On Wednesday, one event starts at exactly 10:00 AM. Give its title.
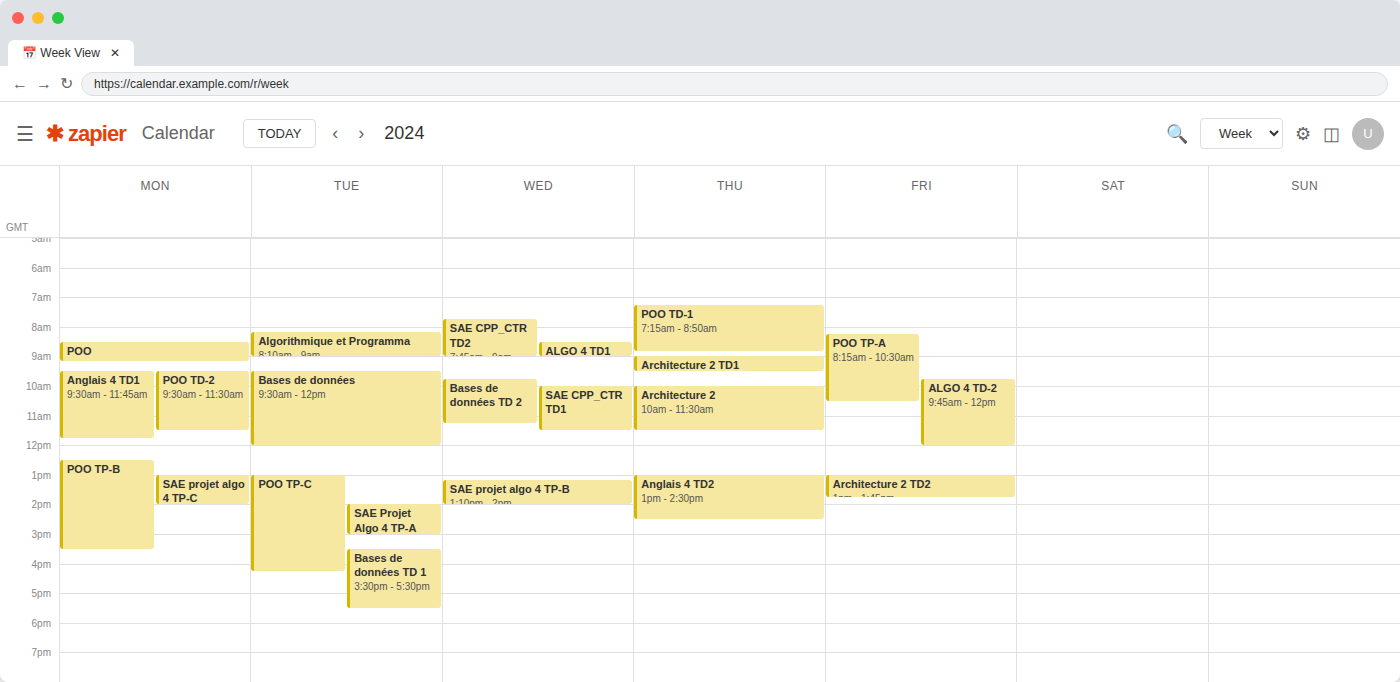
"SAE CPP_CTR TD1"